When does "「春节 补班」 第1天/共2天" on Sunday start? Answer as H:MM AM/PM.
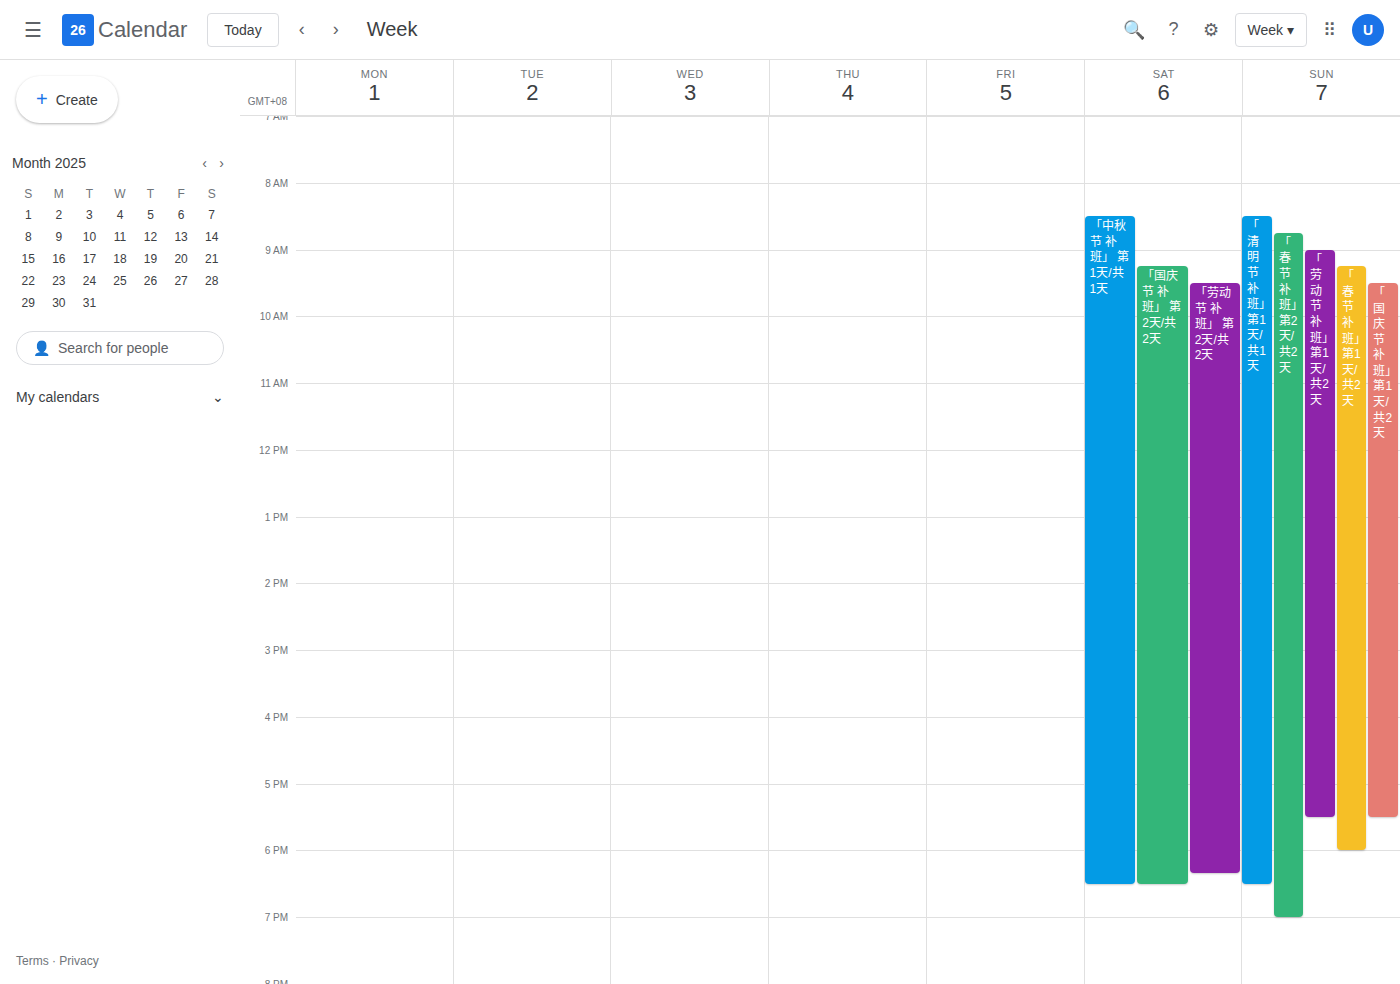
9:15 AM